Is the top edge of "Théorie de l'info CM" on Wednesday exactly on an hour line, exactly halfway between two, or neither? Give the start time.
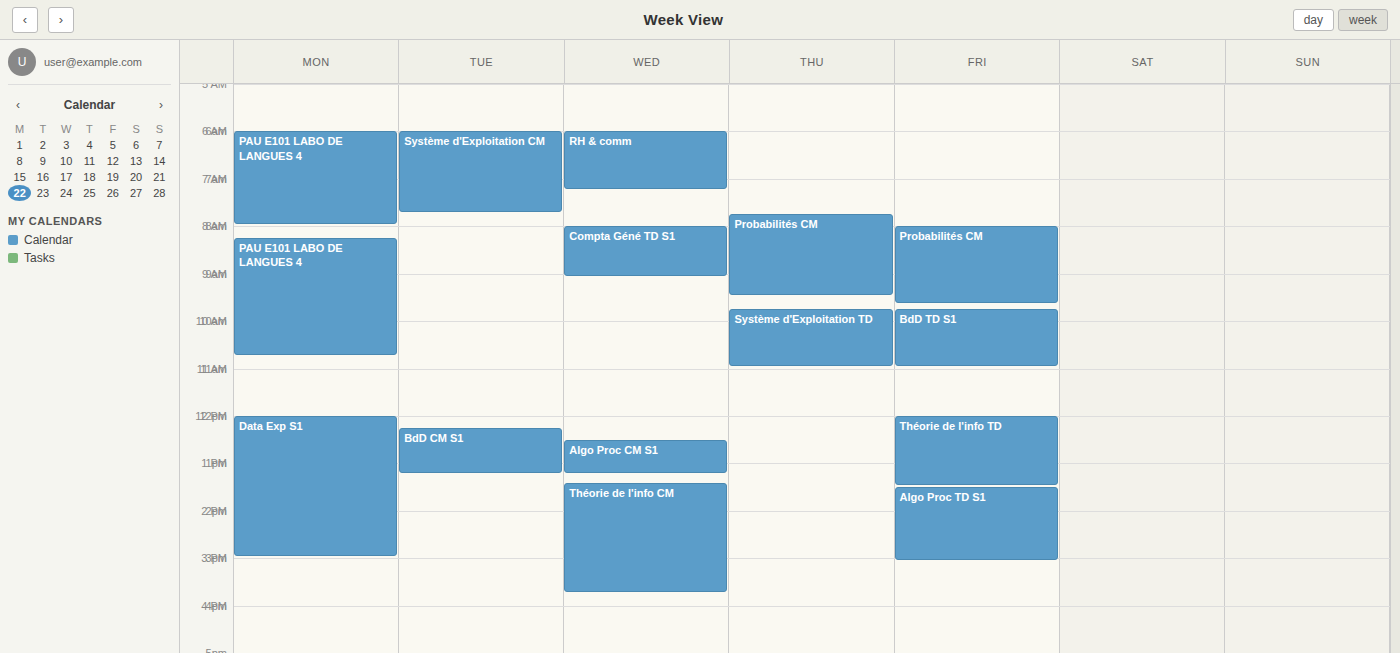
1:25 PM -- neither: 25 minutes below the 1 PM line and 35 minutes above the 2 PM line.